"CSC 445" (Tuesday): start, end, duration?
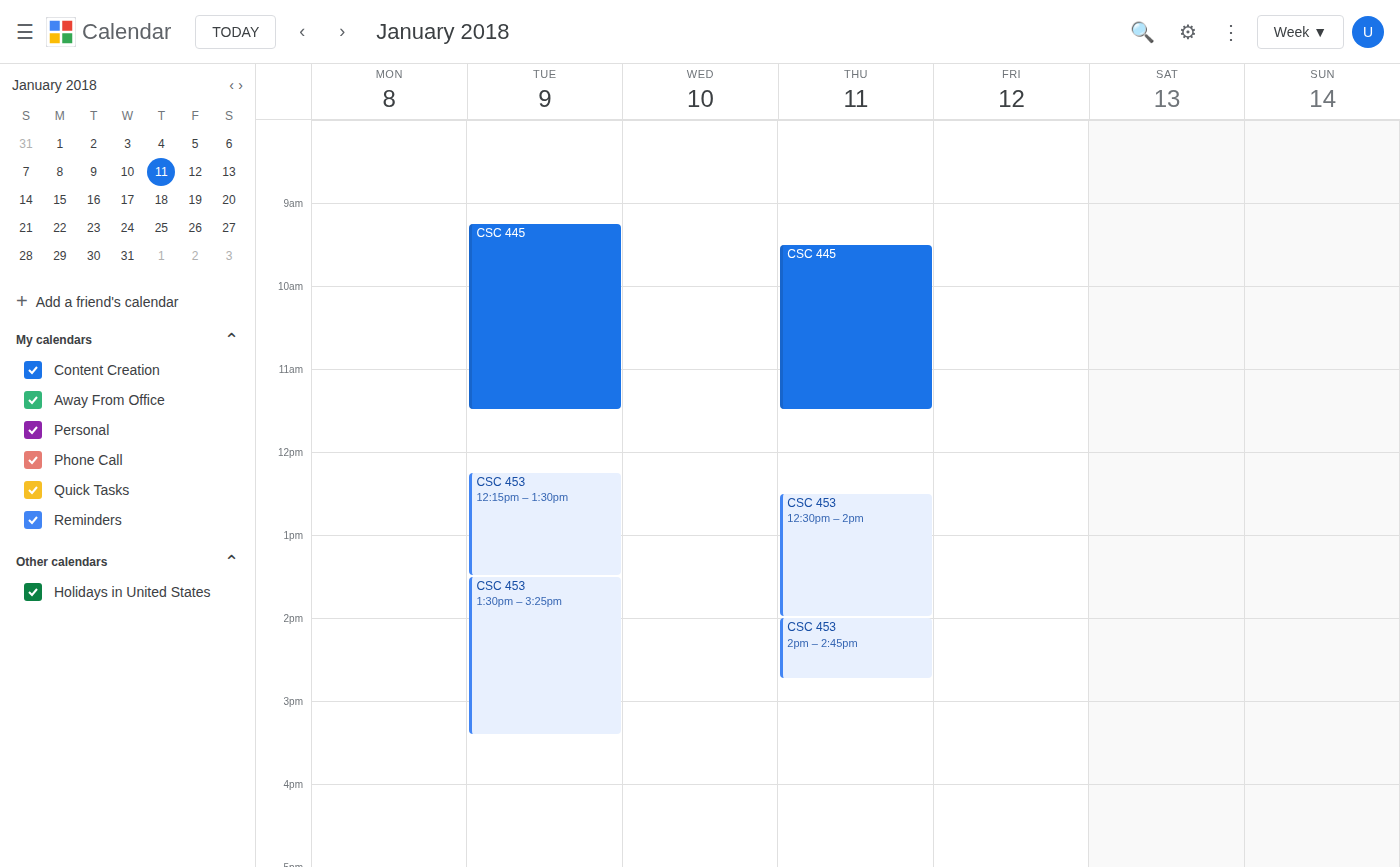
9:15 AM to 11:30 AM, 2 hours 15 minutes